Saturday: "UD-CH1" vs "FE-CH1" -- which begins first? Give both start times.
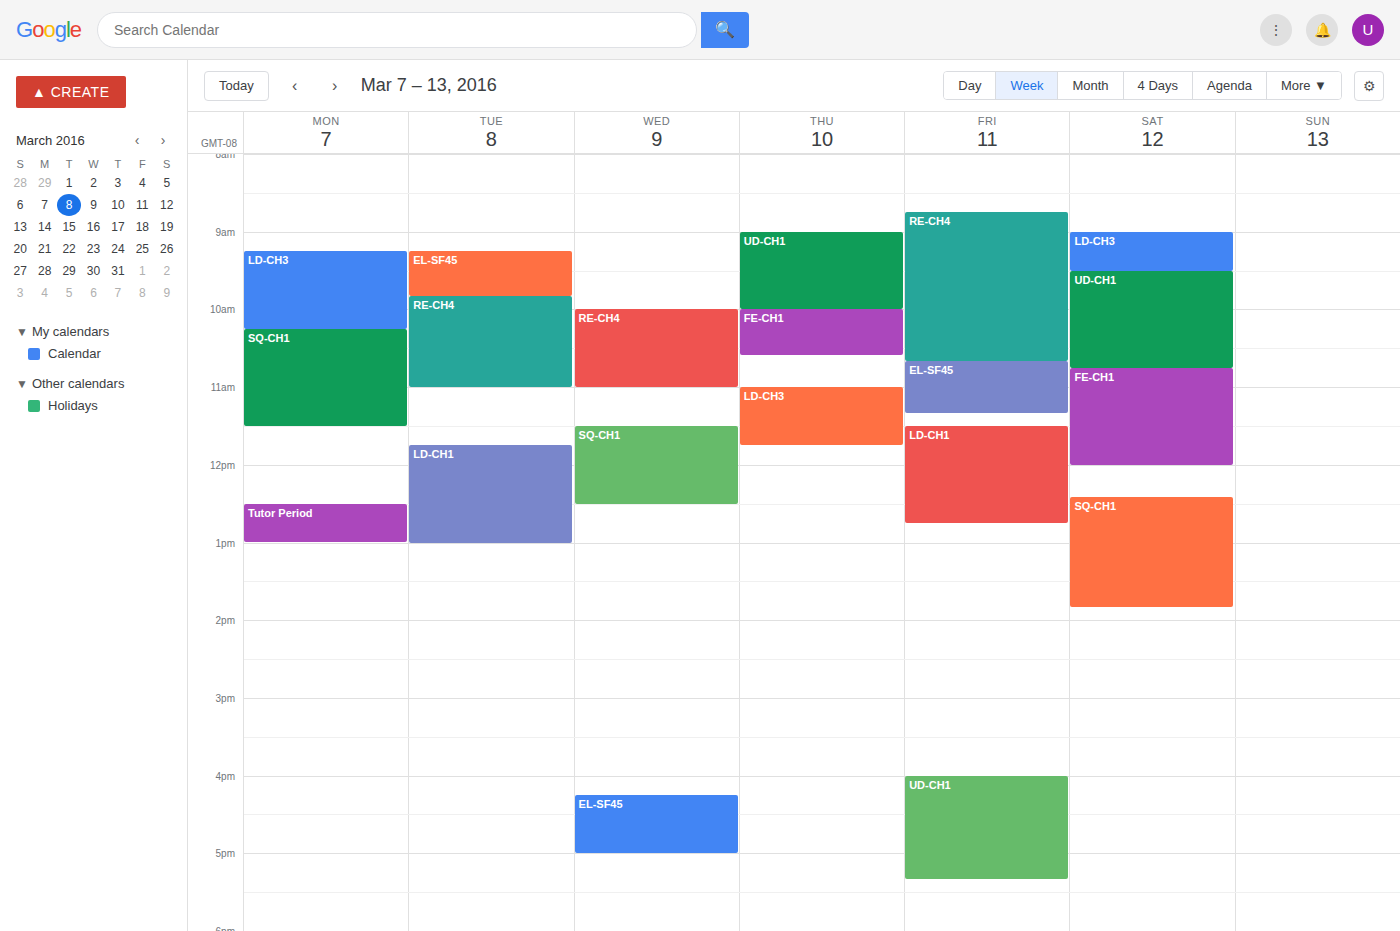
"UD-CH1" 9:30 AM; "FE-CH1" 10:45 AM.